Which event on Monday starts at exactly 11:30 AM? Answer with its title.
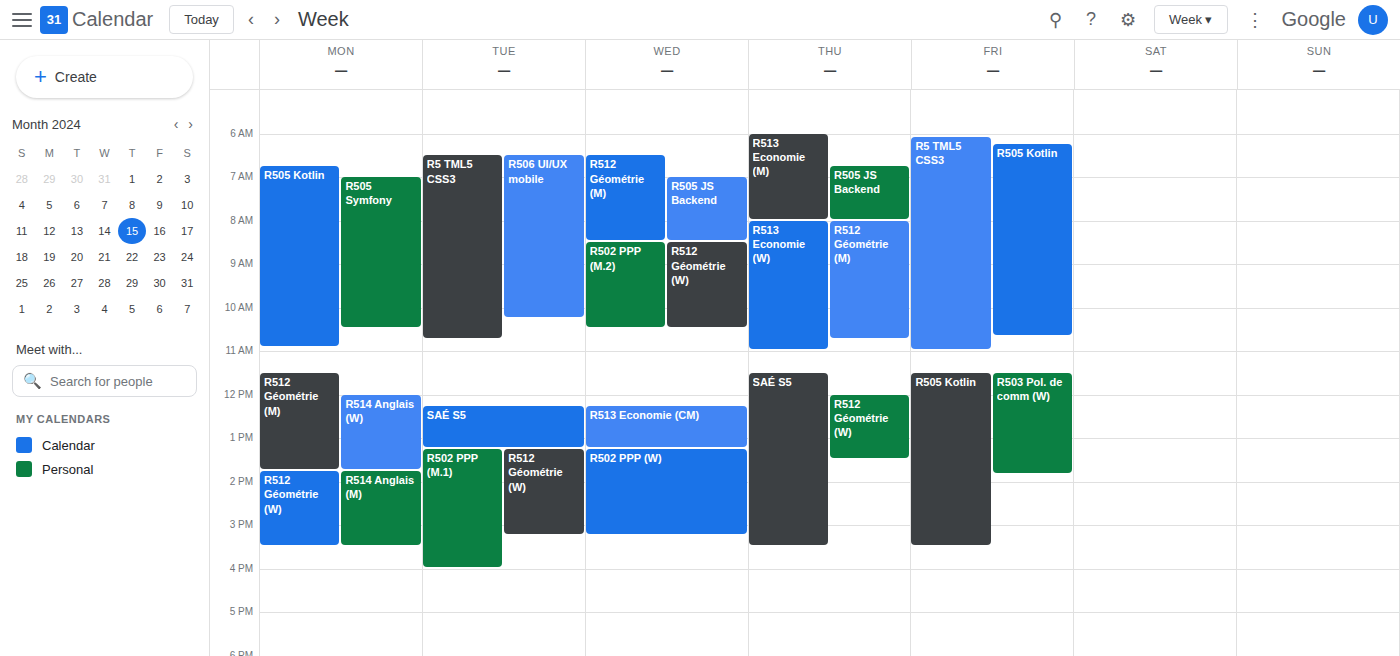
"R512 Géométrie (M)"